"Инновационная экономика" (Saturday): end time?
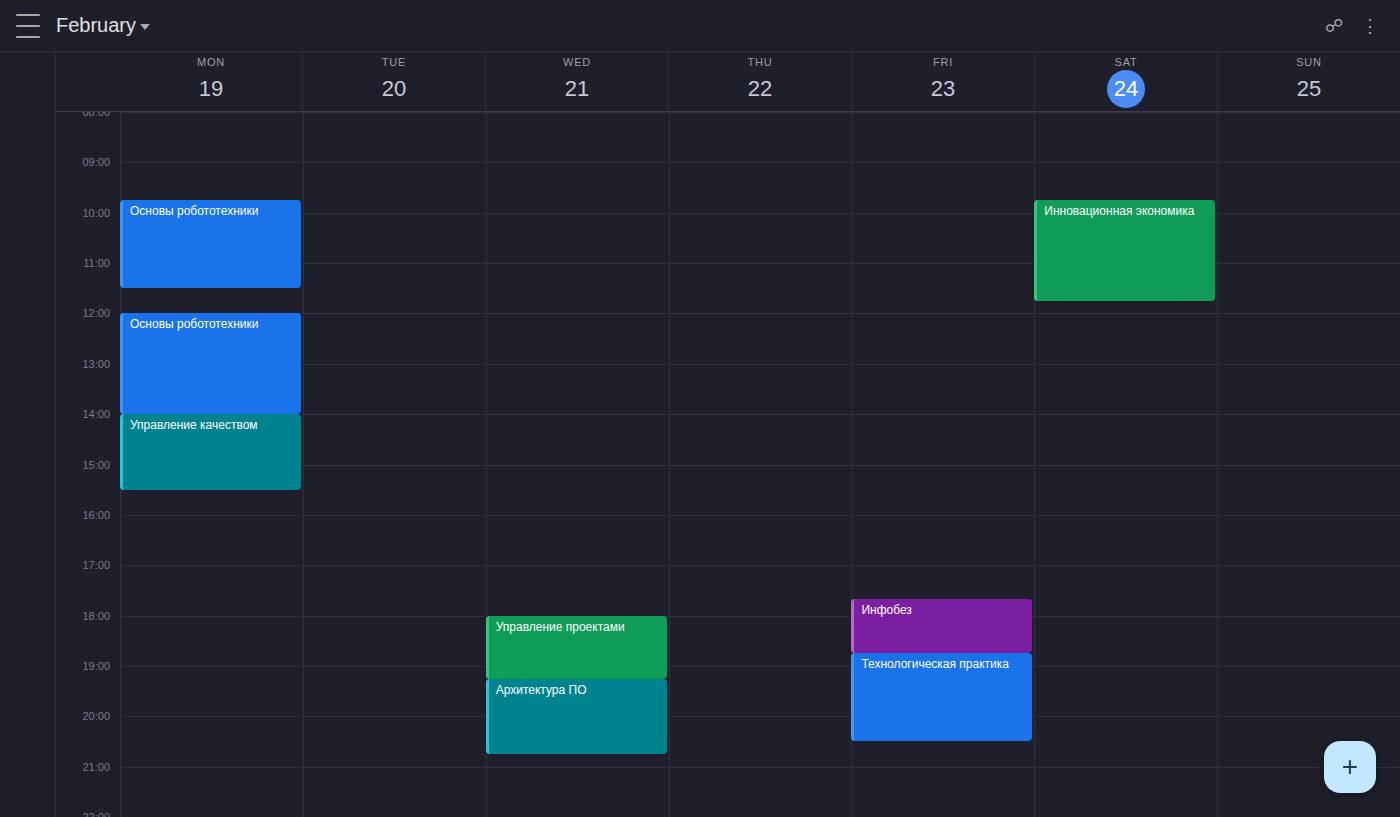
11:45